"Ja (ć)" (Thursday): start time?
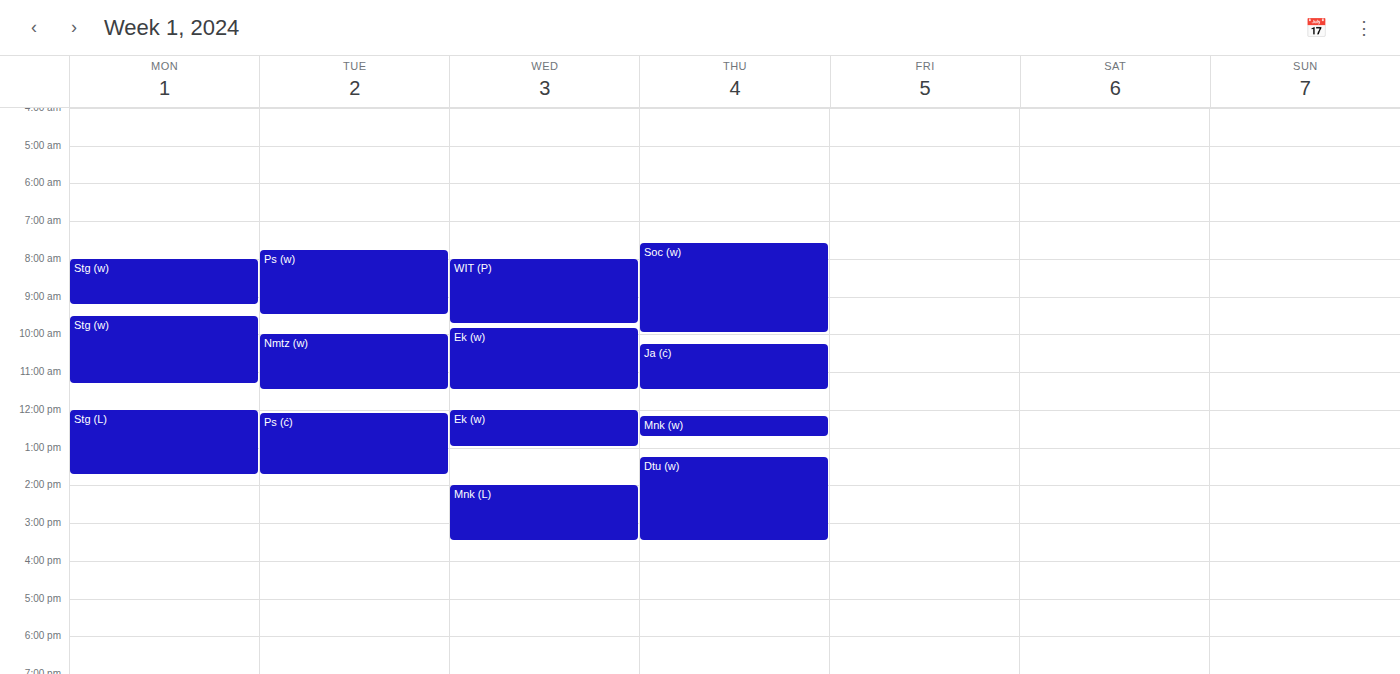
10:15 AM